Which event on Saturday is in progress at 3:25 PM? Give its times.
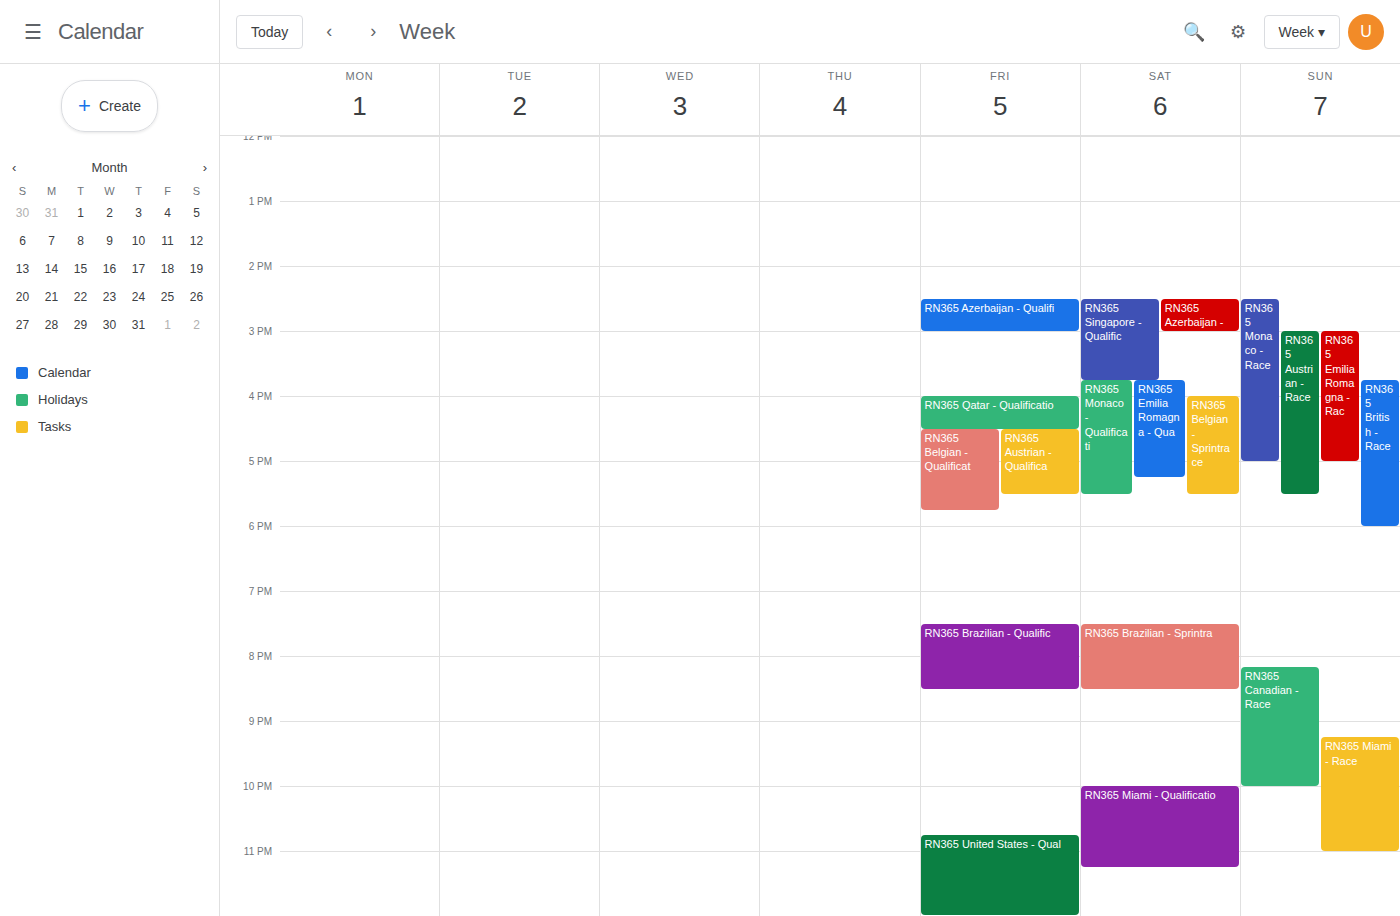
"RN365 Singapore - Qualific", 2:30 PM to 3:45 PM